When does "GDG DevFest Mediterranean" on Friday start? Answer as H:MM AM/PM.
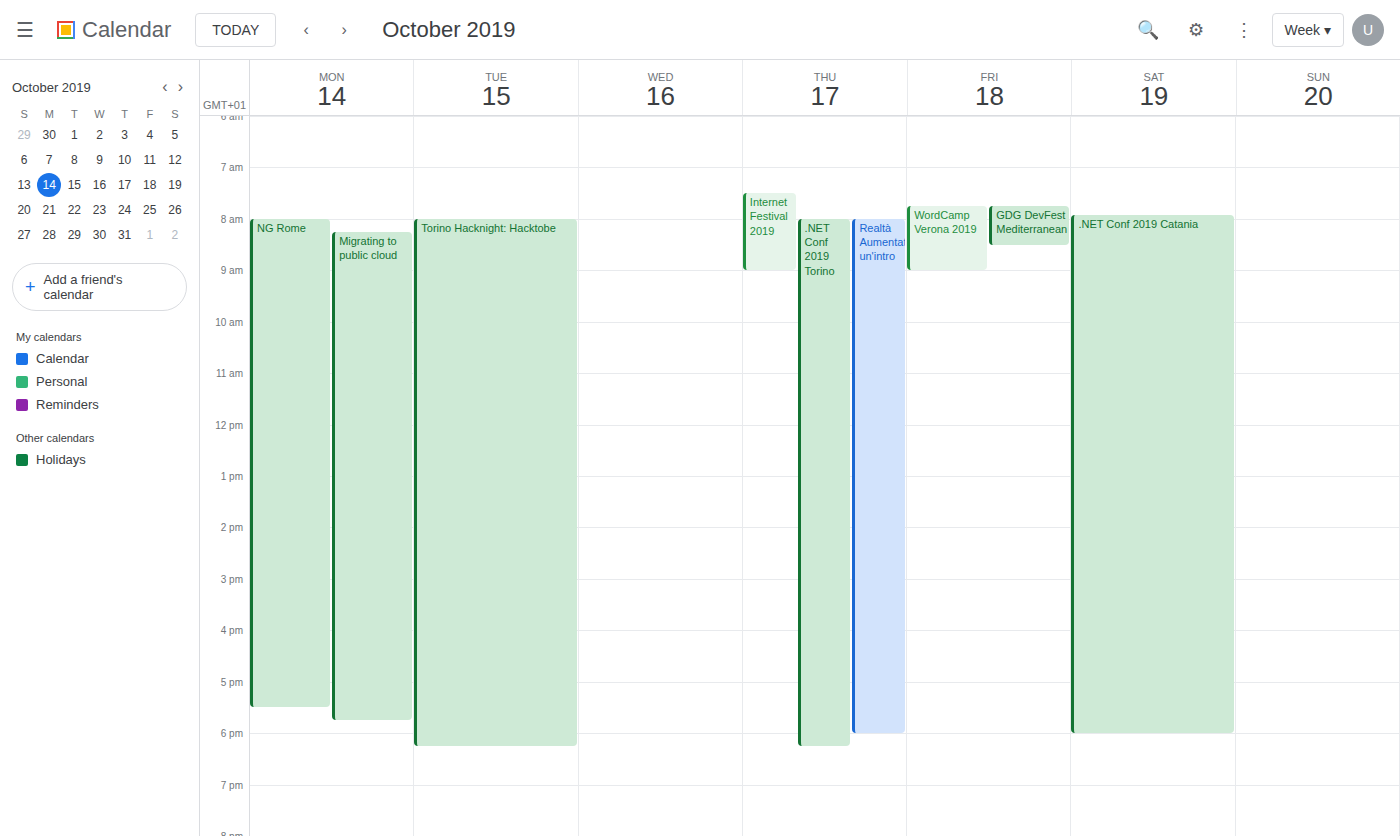
7:45 AM